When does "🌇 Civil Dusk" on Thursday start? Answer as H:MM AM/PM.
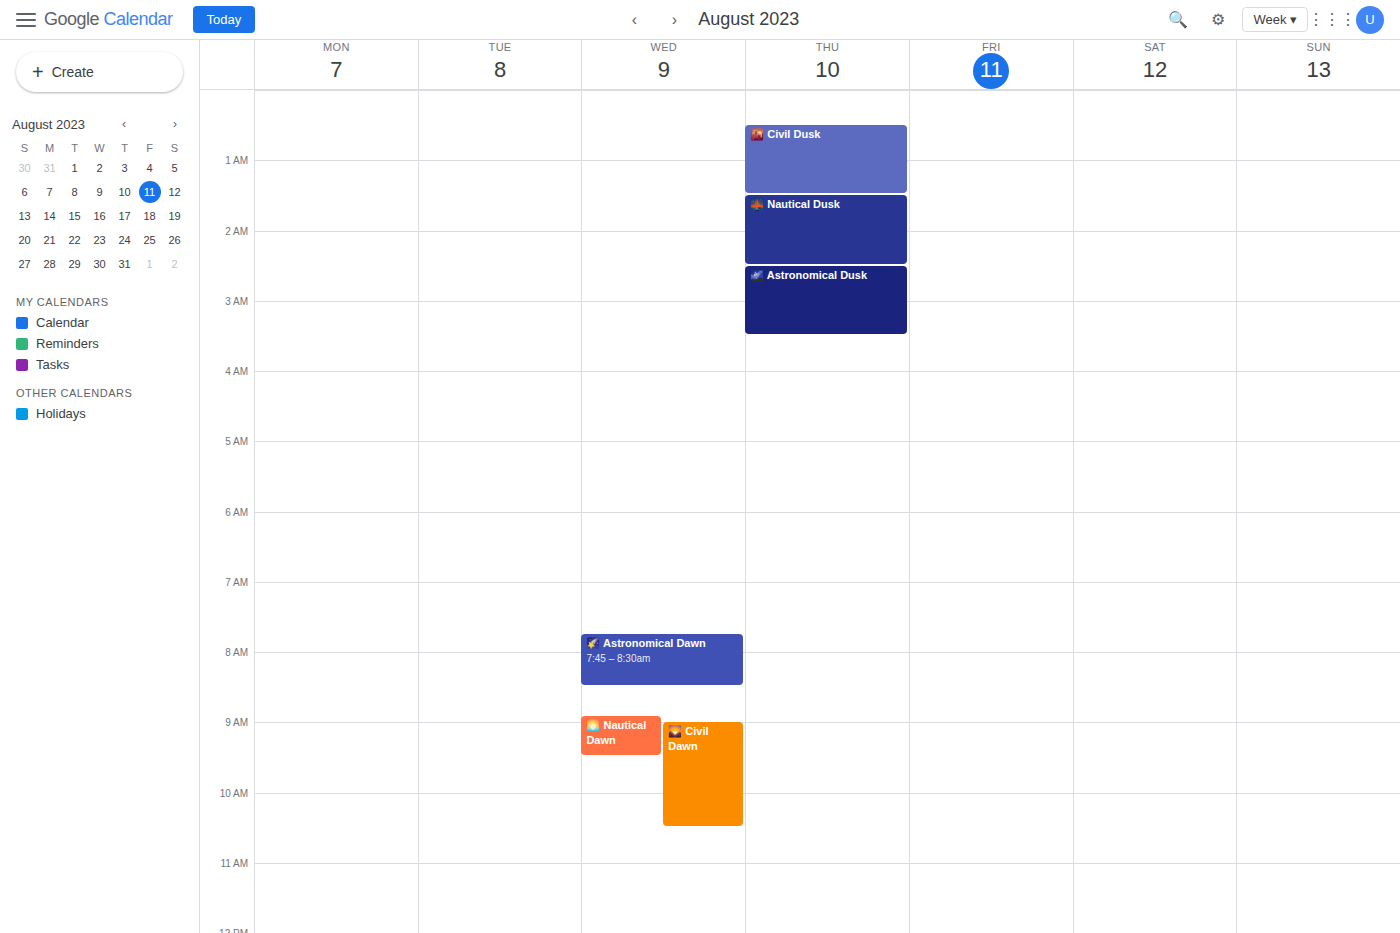
12:30 AM